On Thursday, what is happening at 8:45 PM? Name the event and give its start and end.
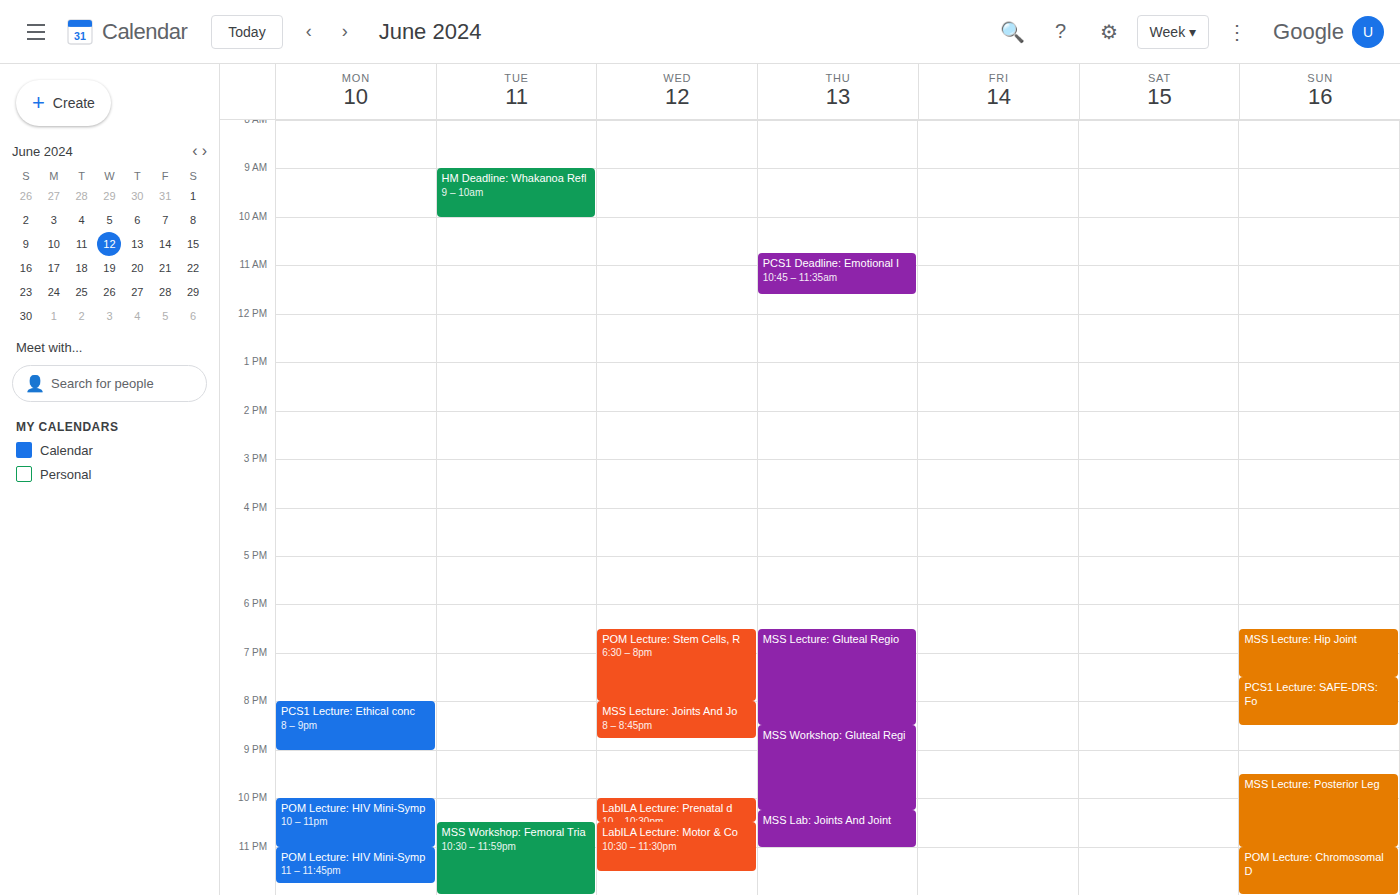
"MSS Workshop: Gluteal Regi", 8:30 PM to 10:15 PM